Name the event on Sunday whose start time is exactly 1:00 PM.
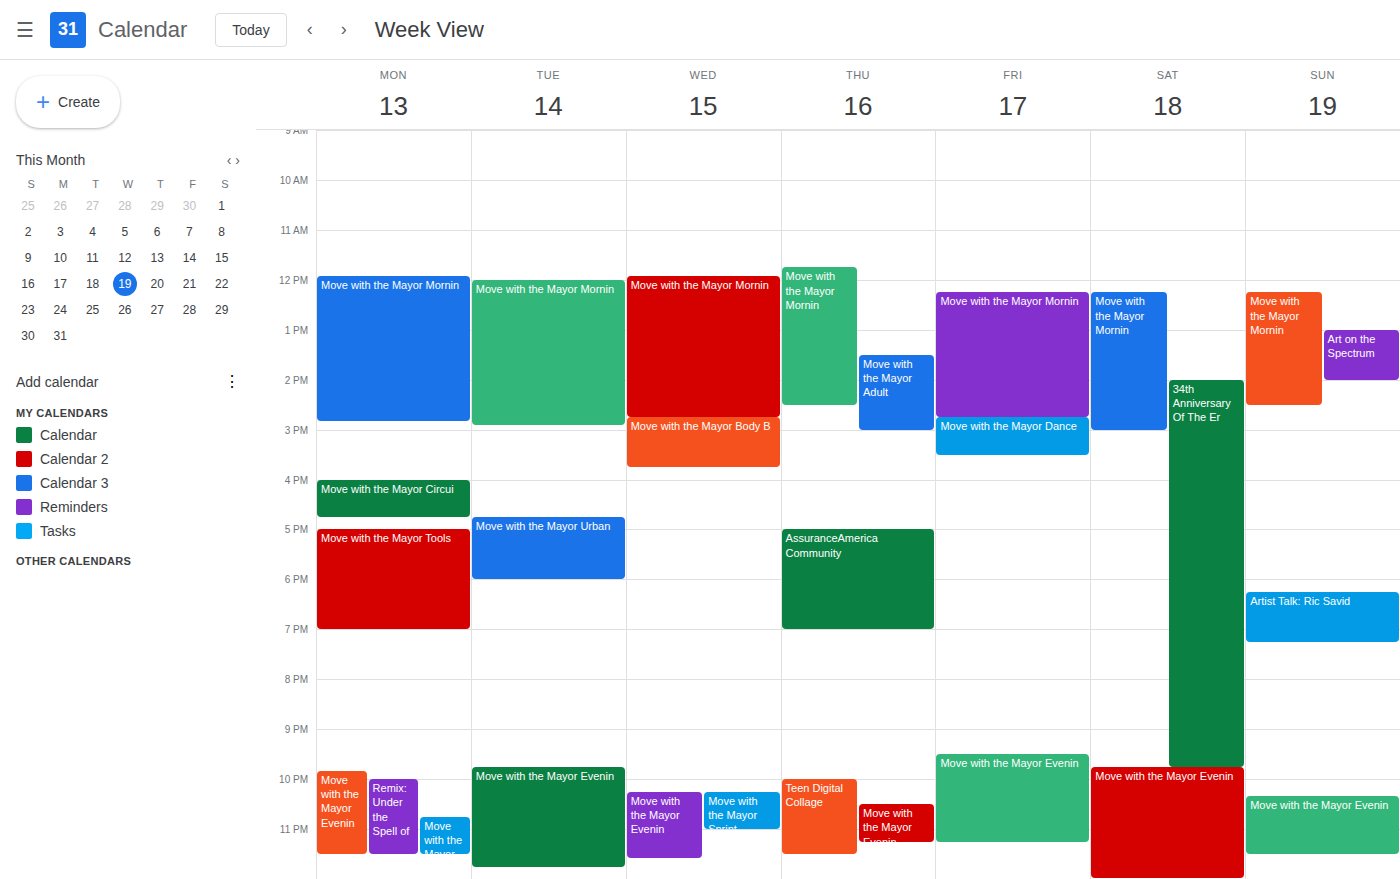
"Art on the Spectrum"